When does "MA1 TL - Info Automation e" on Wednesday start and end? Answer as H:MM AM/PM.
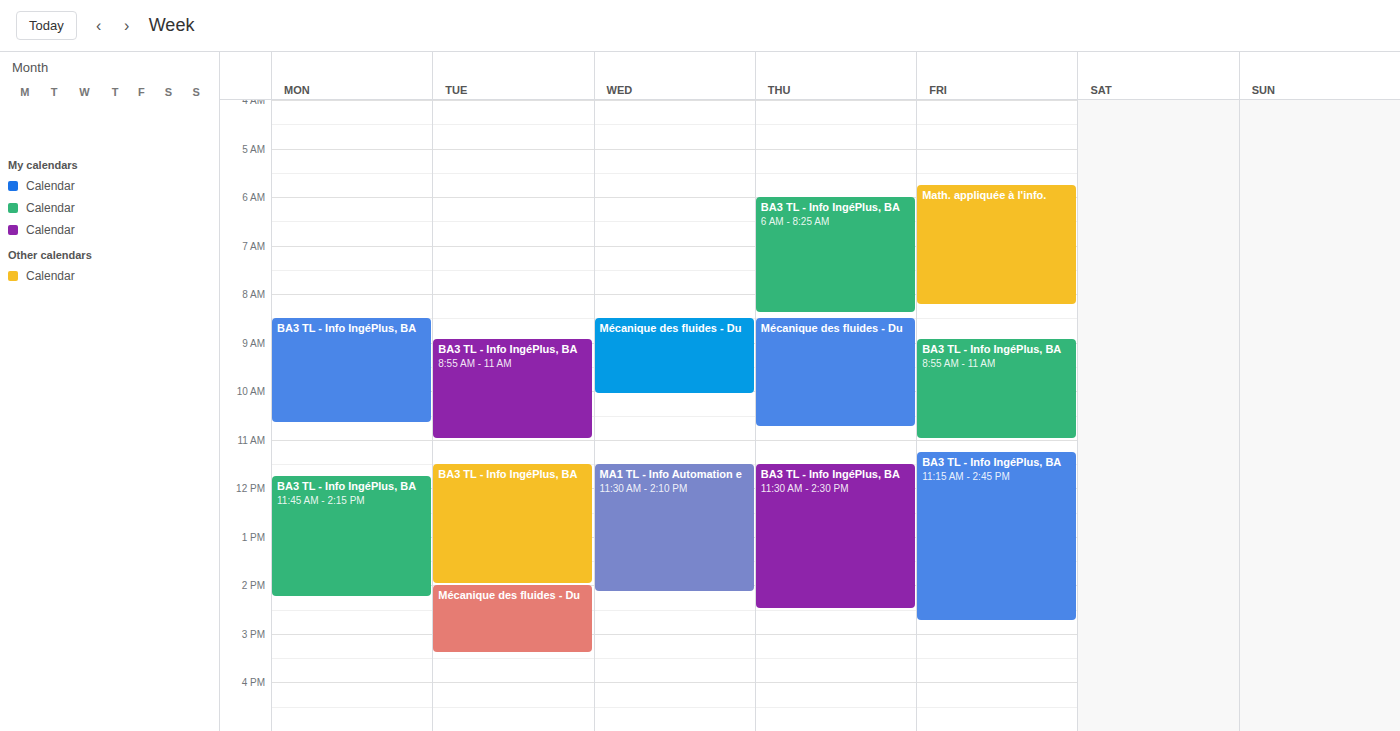
11:30 AM to 2:10 PM